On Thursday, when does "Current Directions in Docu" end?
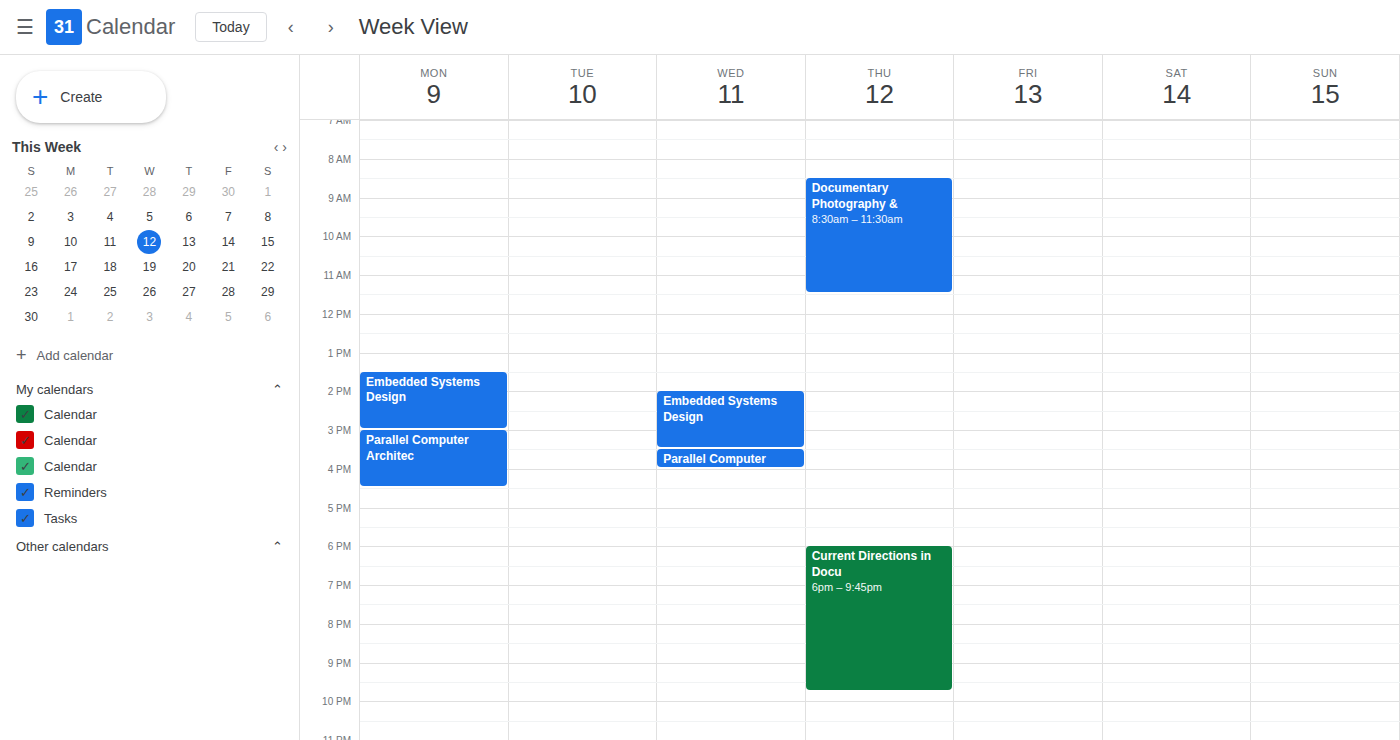
9:45 PM